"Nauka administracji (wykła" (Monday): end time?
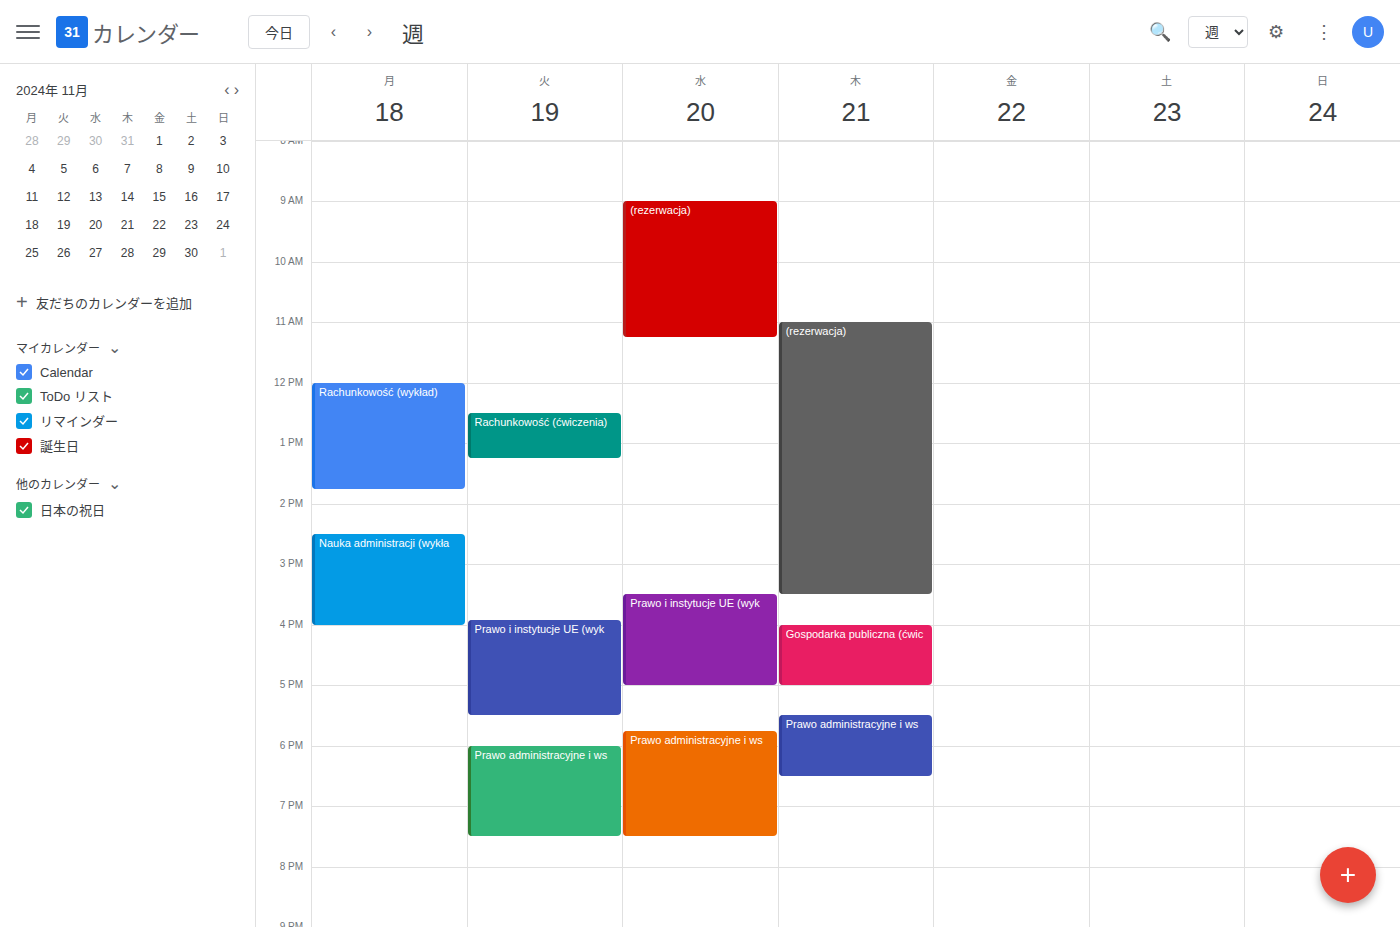
4:00 PM